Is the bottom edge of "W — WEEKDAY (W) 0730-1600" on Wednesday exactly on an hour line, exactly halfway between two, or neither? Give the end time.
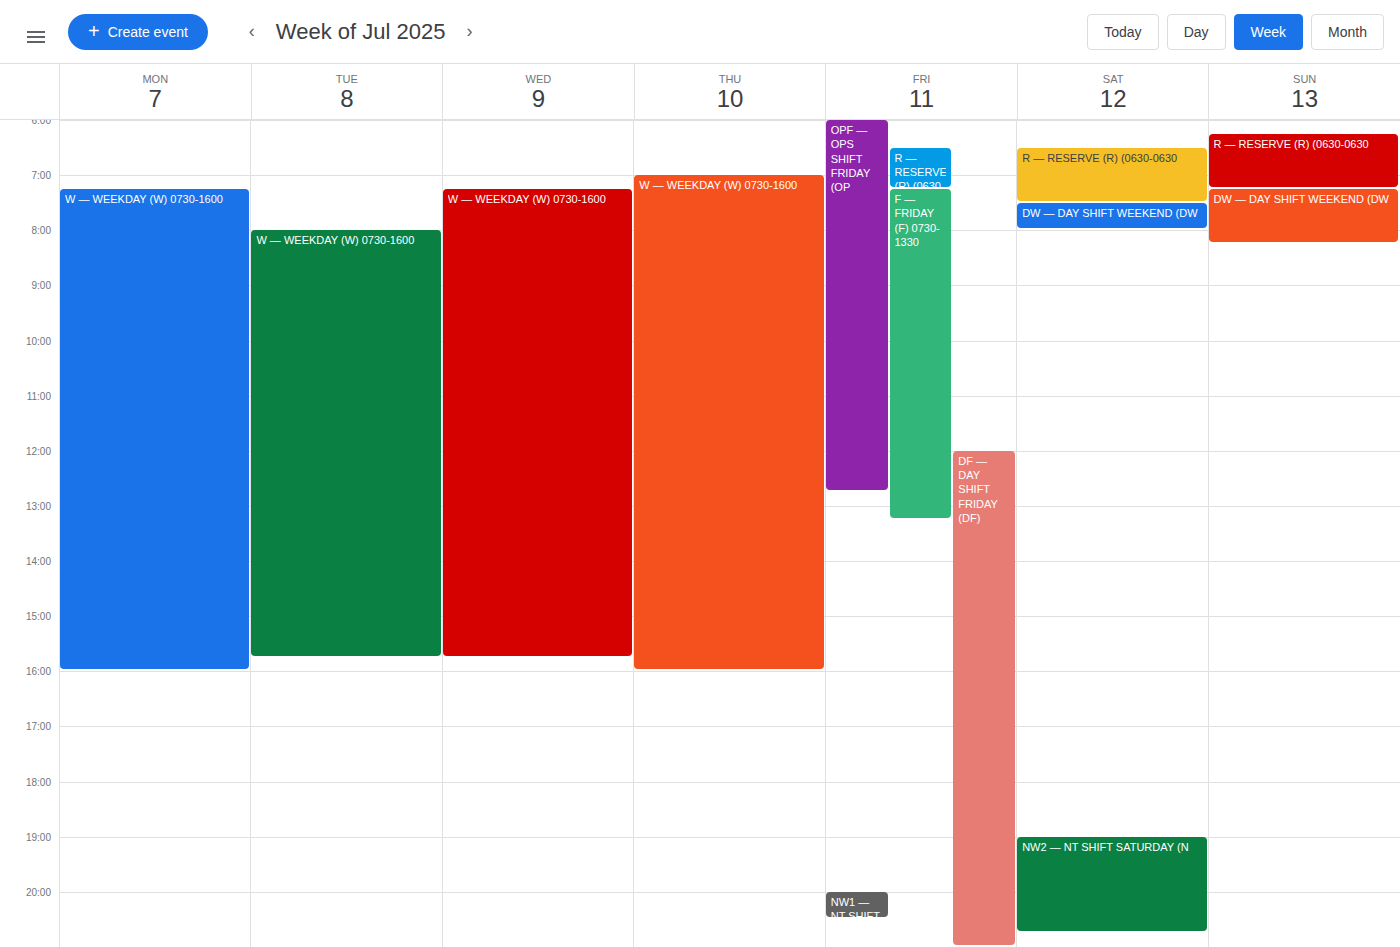
3:45 PM -- neither: three quarters of the way from the 3 PM line to the 4 PM line.